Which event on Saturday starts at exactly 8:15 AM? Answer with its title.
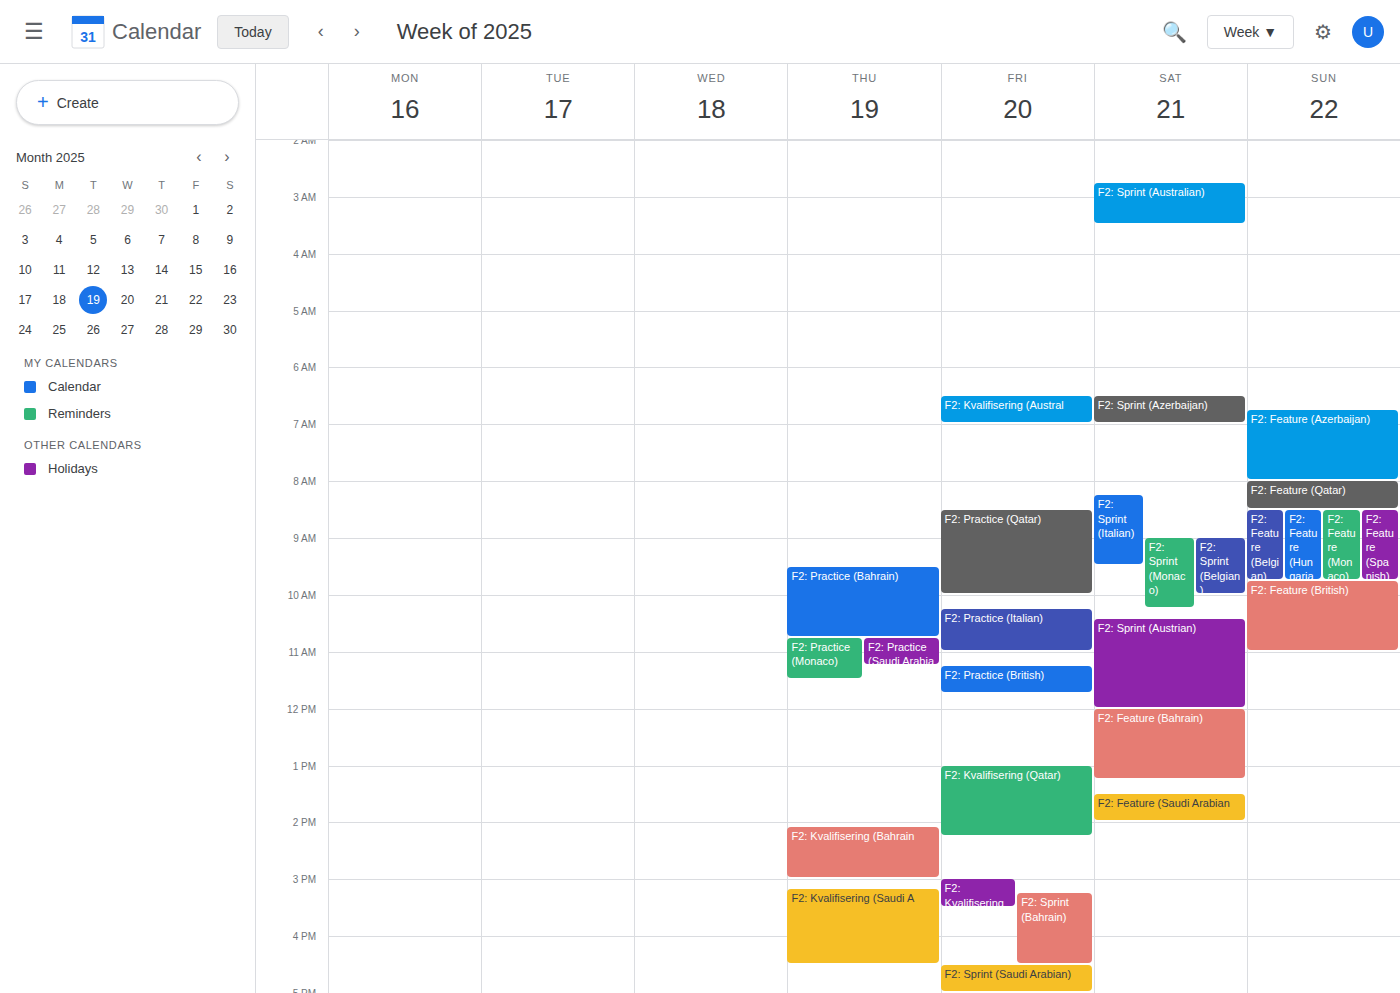
"F2: Sprint (Italian)"